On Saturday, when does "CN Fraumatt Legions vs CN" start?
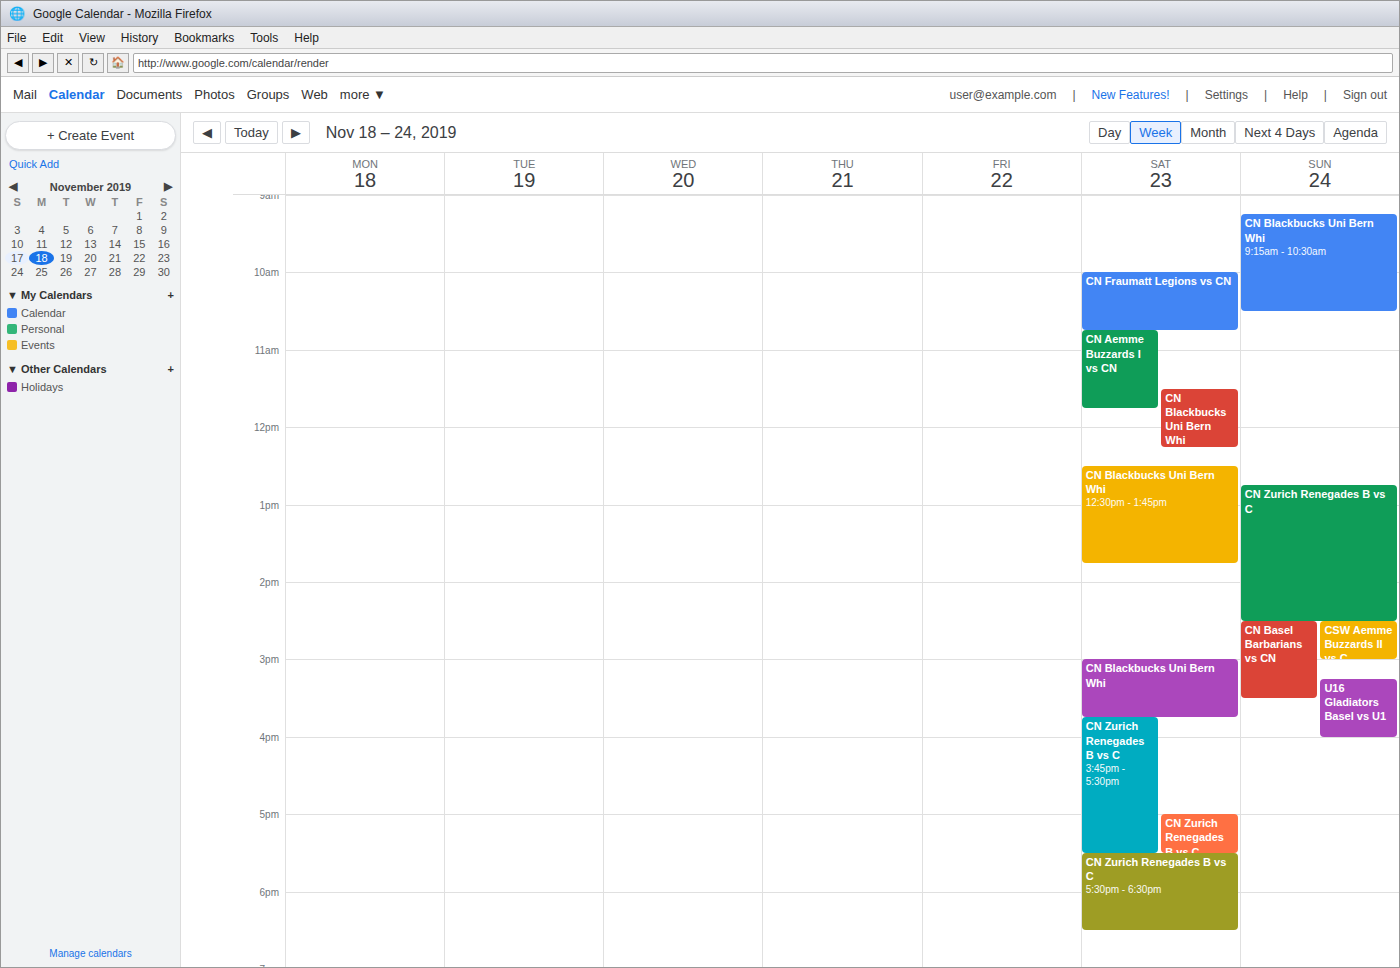
10:00 AM